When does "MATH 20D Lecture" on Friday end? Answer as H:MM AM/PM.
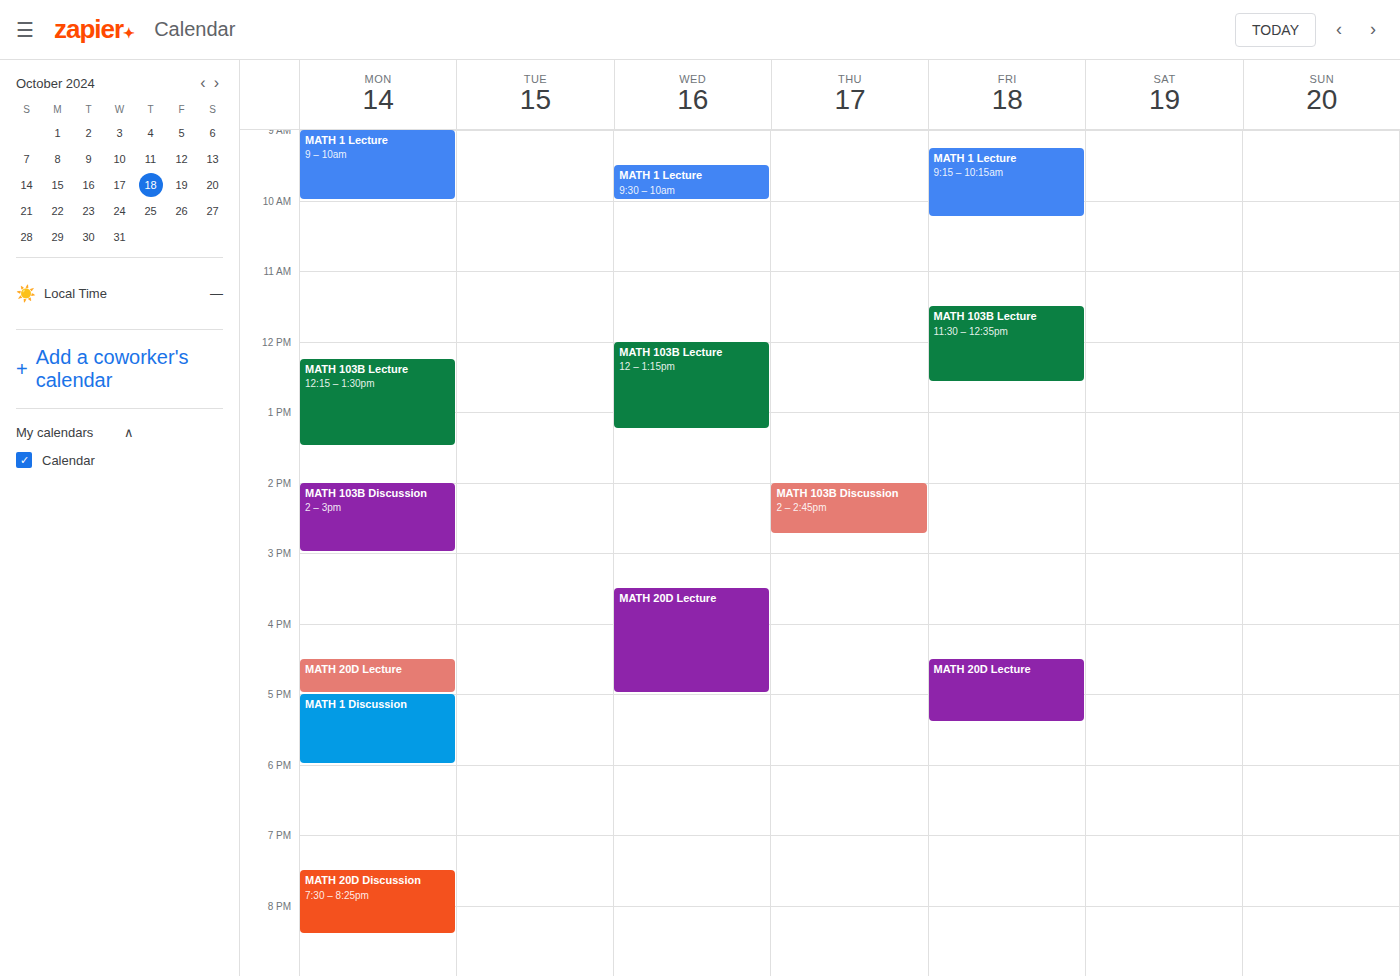
5:25 PM